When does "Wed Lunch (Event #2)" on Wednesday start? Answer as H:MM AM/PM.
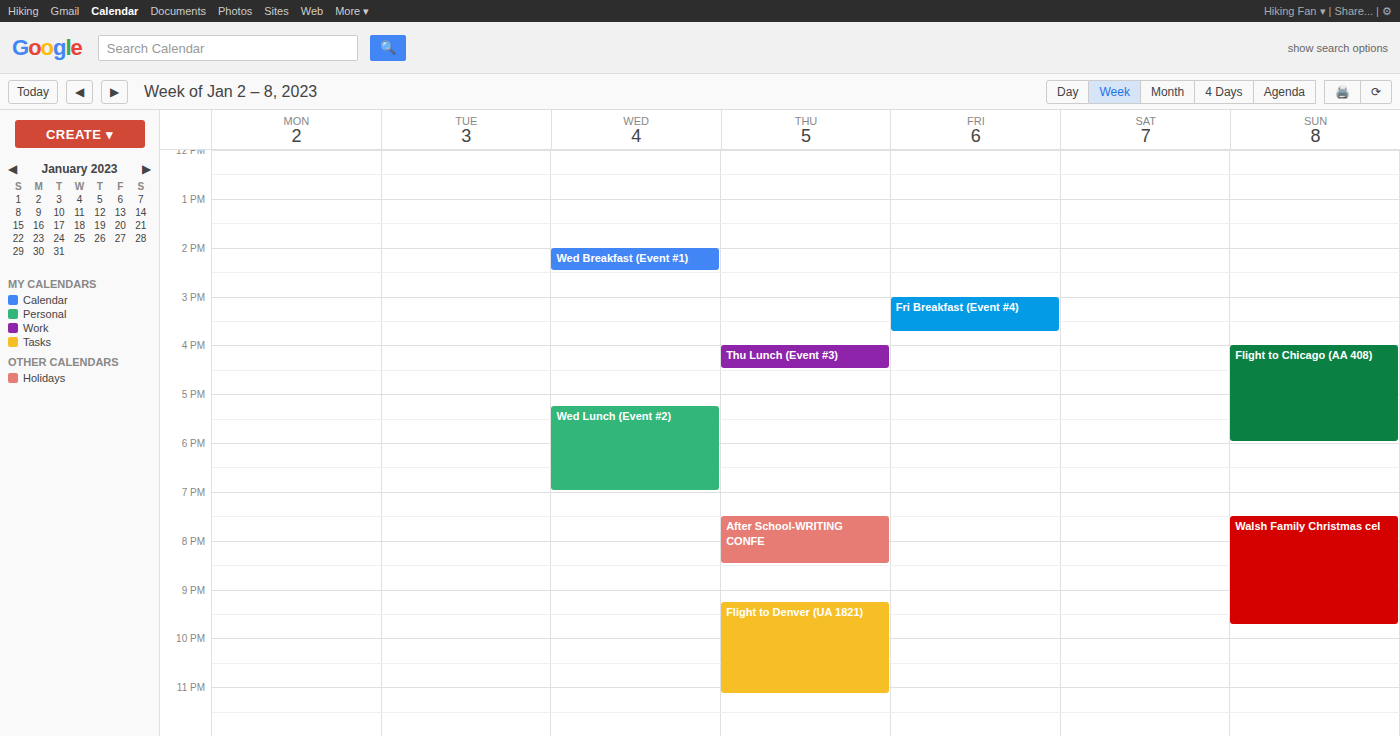
5:15 PM